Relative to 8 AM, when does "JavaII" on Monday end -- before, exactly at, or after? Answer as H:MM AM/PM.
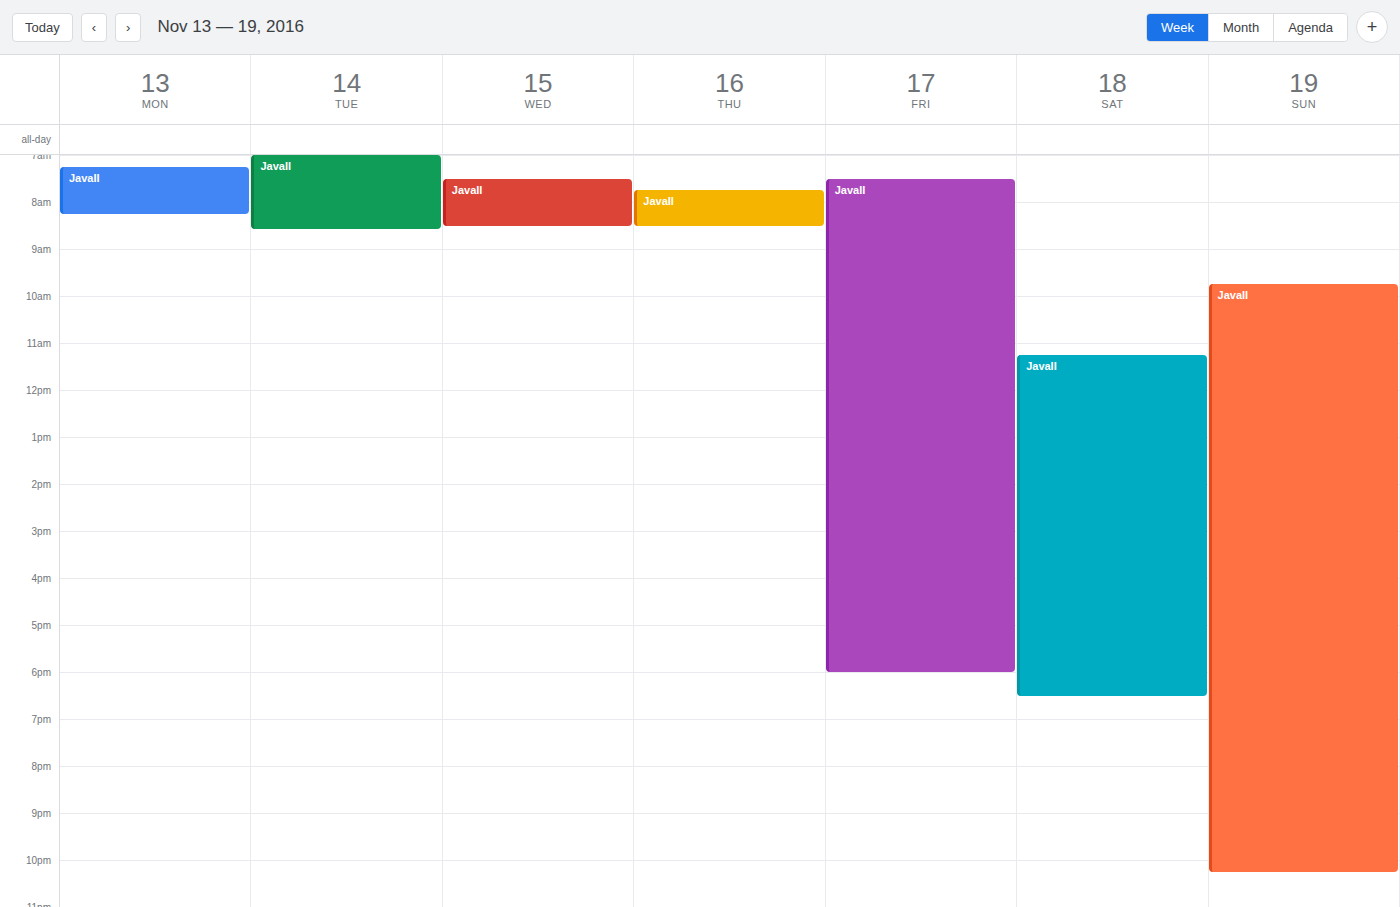
8:15 AM -- after 8 AM, 15 minutes below the 8 AM line.